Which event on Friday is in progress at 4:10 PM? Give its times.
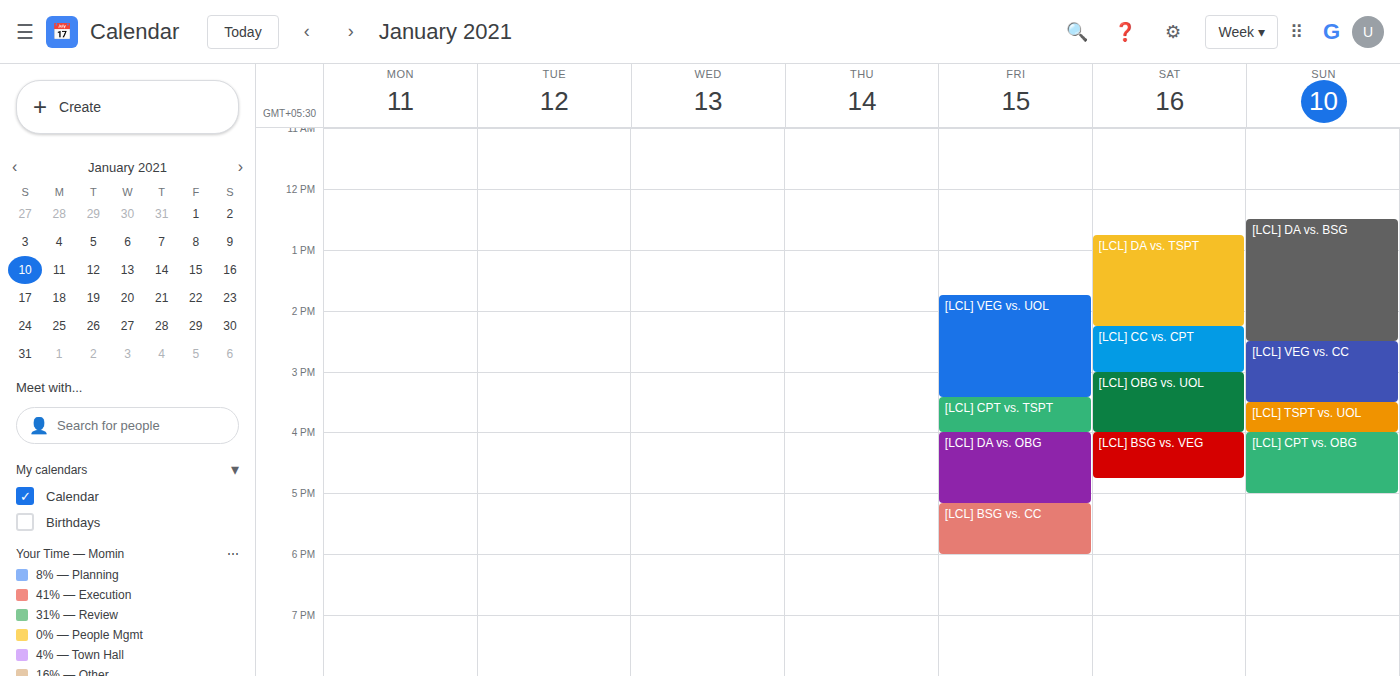
"[LCL] DA vs. OBG", 4:00 PM to 5:10 PM